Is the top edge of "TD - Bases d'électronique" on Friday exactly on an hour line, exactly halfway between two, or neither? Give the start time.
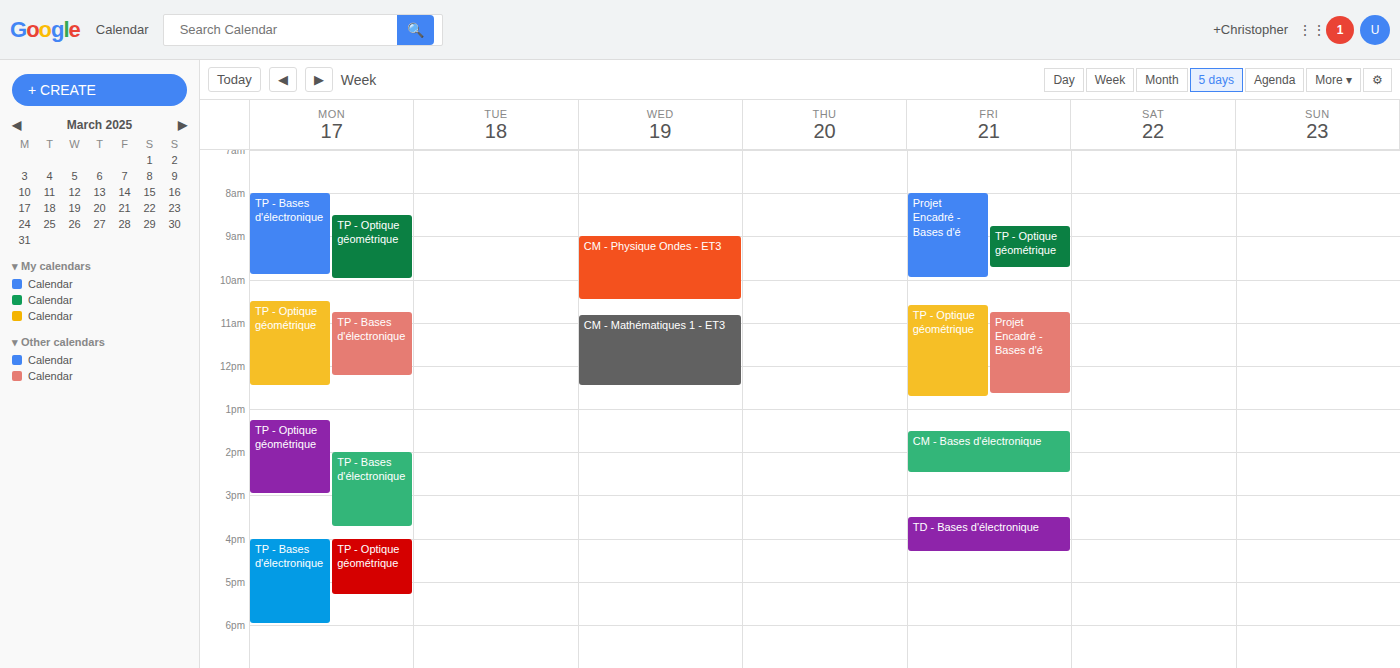
3:30 PM -- halfway between the 3 PM and 4 PM lines.